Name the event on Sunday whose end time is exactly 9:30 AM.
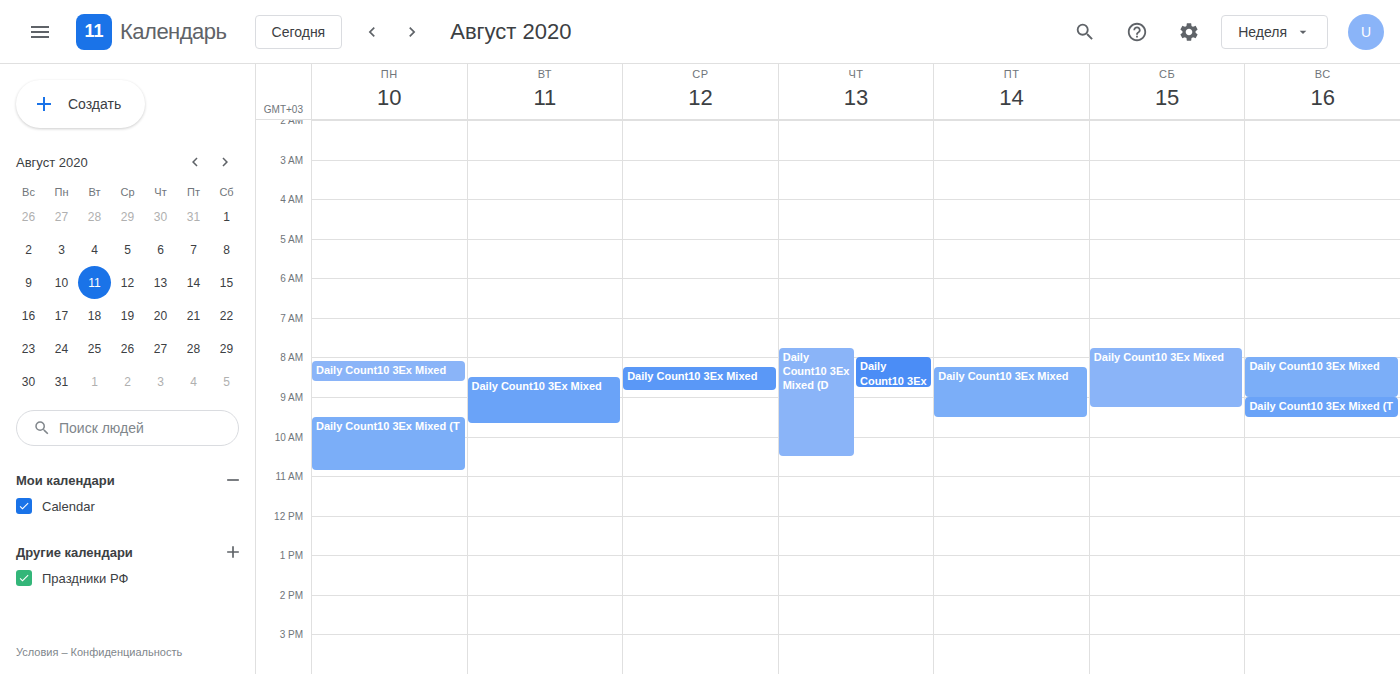
"Daily Count10 3Ex Mixed (T"